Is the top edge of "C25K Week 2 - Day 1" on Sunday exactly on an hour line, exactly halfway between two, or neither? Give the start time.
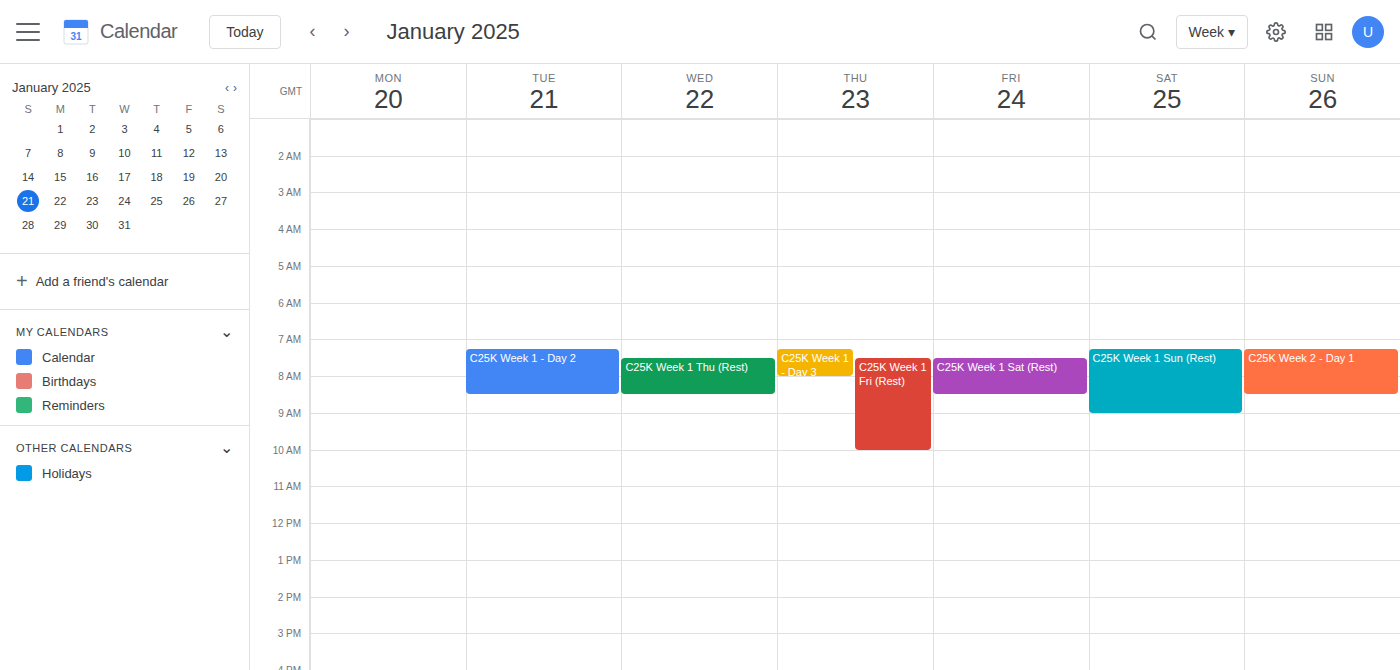
7:15 AM -- neither: a quarter of the way from the 7 AM line to the 8 AM line.